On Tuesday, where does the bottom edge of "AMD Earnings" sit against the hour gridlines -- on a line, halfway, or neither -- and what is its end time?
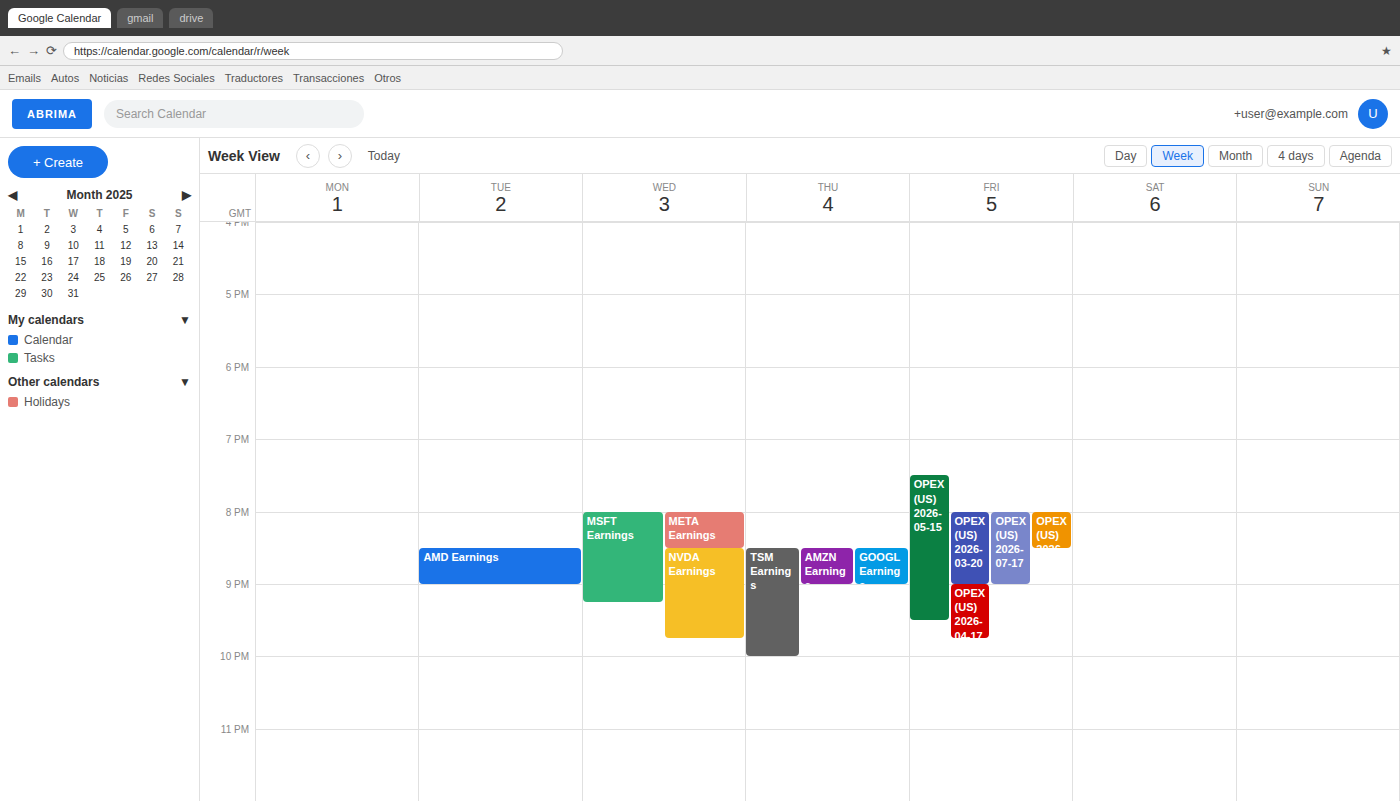
9:00 PM -- exactly on the 9 PM line.